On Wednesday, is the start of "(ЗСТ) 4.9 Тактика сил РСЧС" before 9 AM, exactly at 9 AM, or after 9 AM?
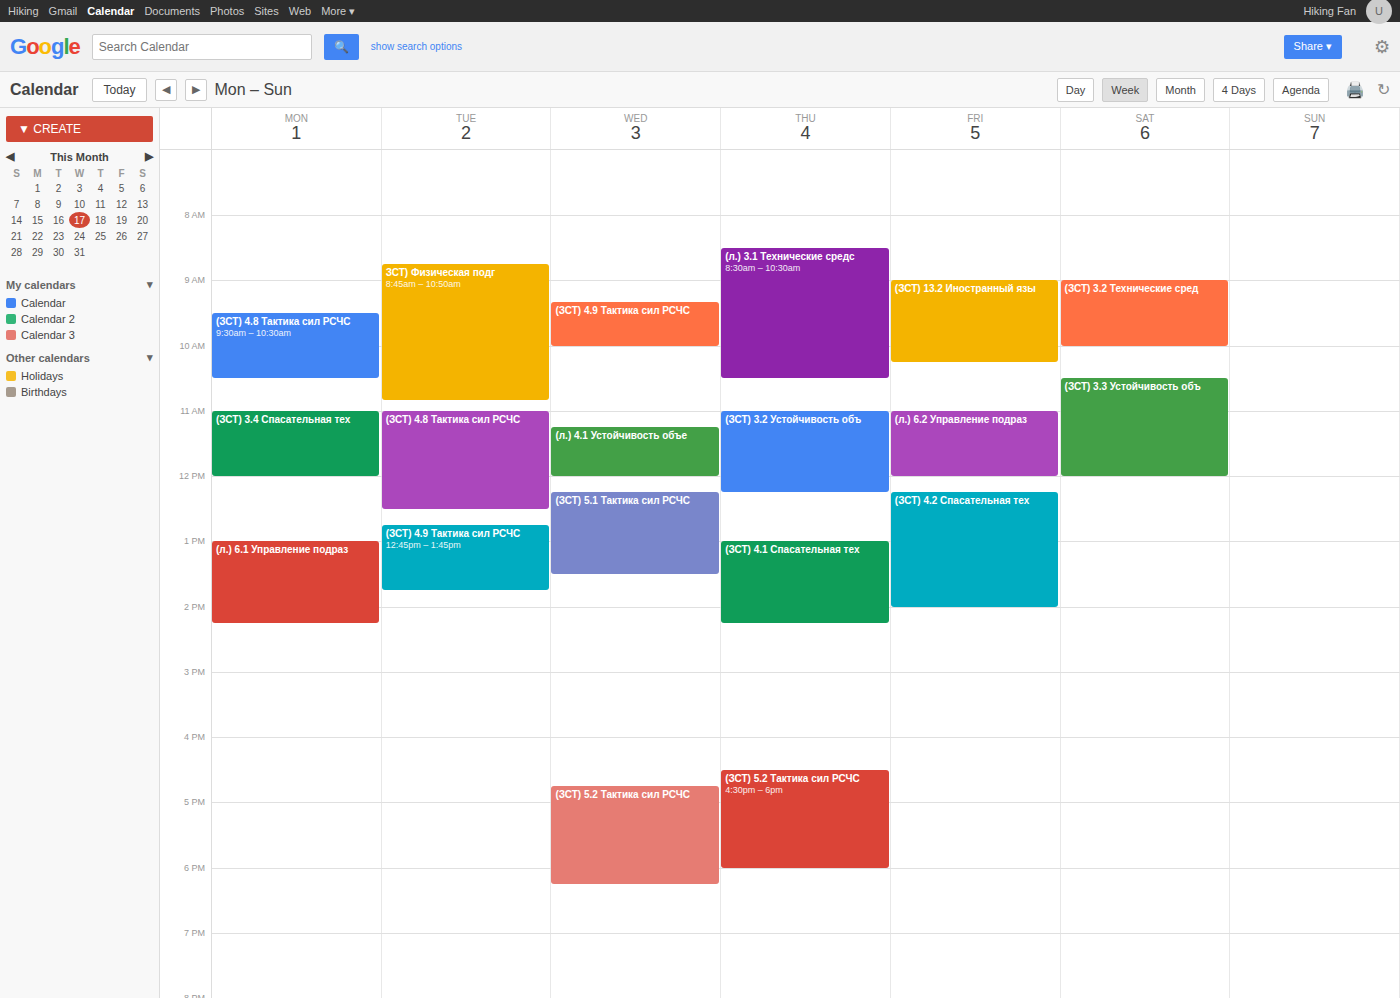
9:20 AM -- after 9 AM, 20 minutes below the 9 AM line.